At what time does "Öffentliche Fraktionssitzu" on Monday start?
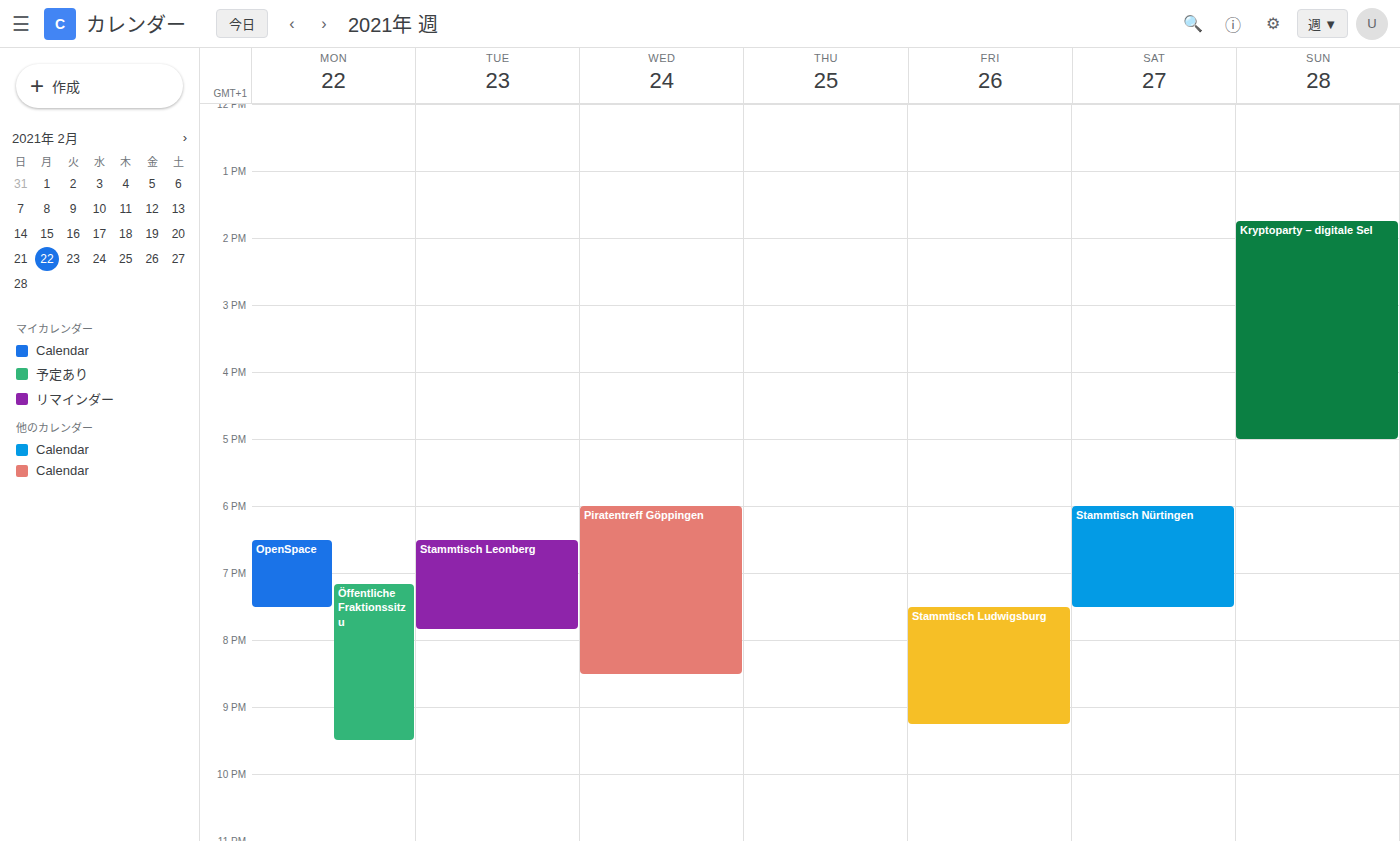
7:10 PM